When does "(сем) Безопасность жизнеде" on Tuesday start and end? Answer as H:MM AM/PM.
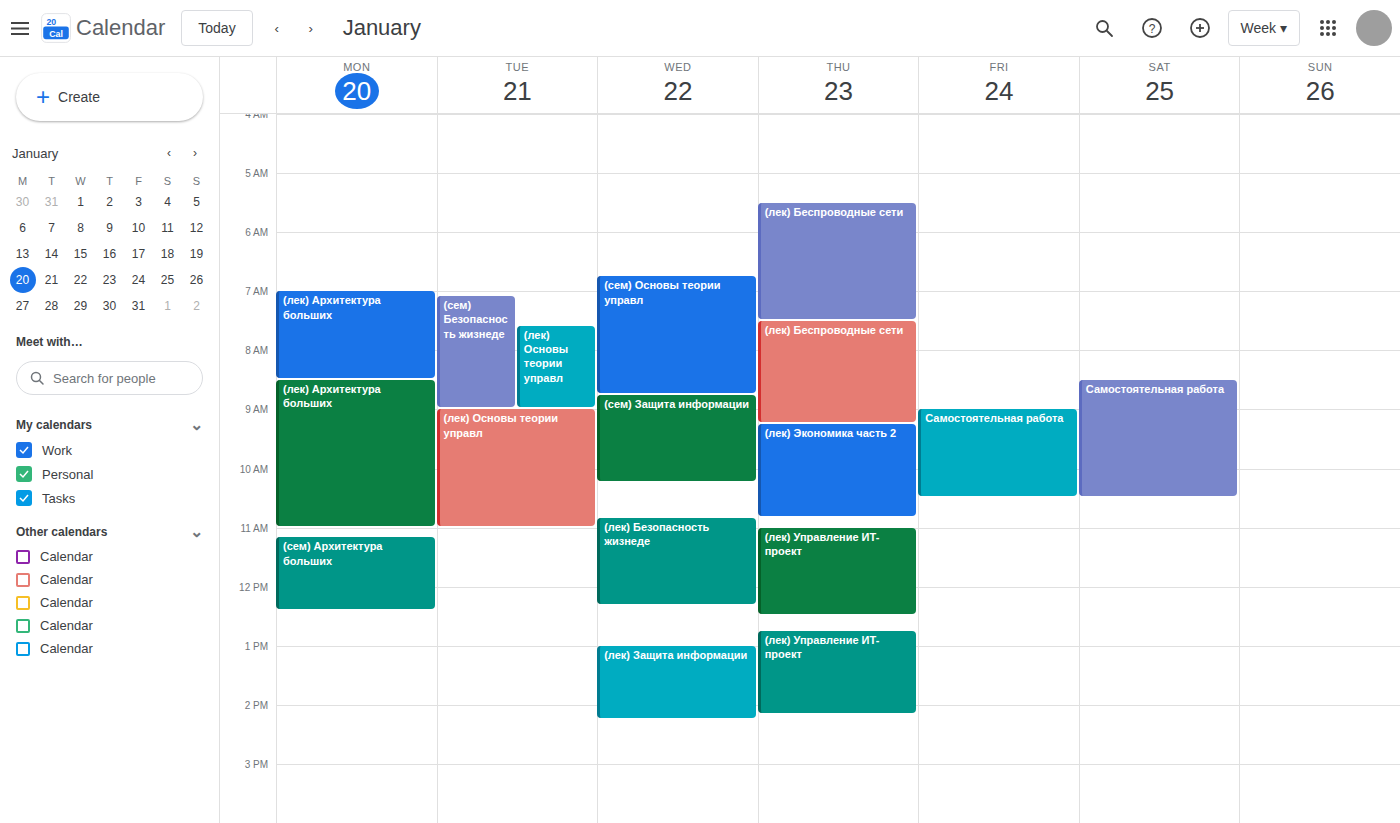
7:05 AM to 9:00 AM